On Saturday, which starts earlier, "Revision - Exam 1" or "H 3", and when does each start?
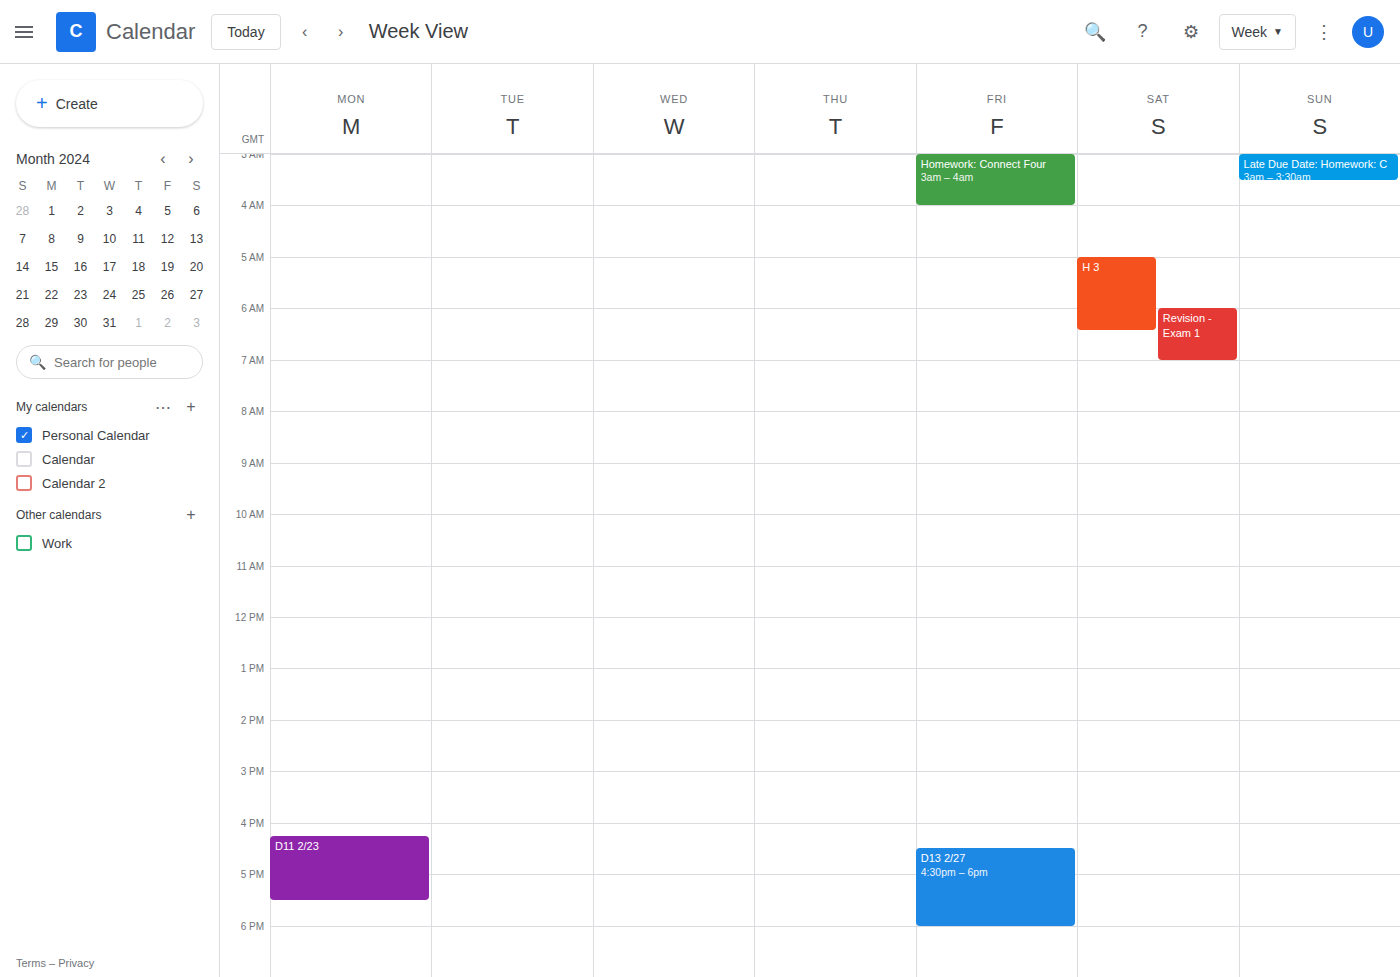
"H 3" 5:00 AM; "Revision - Exam 1" 6:00 AM.